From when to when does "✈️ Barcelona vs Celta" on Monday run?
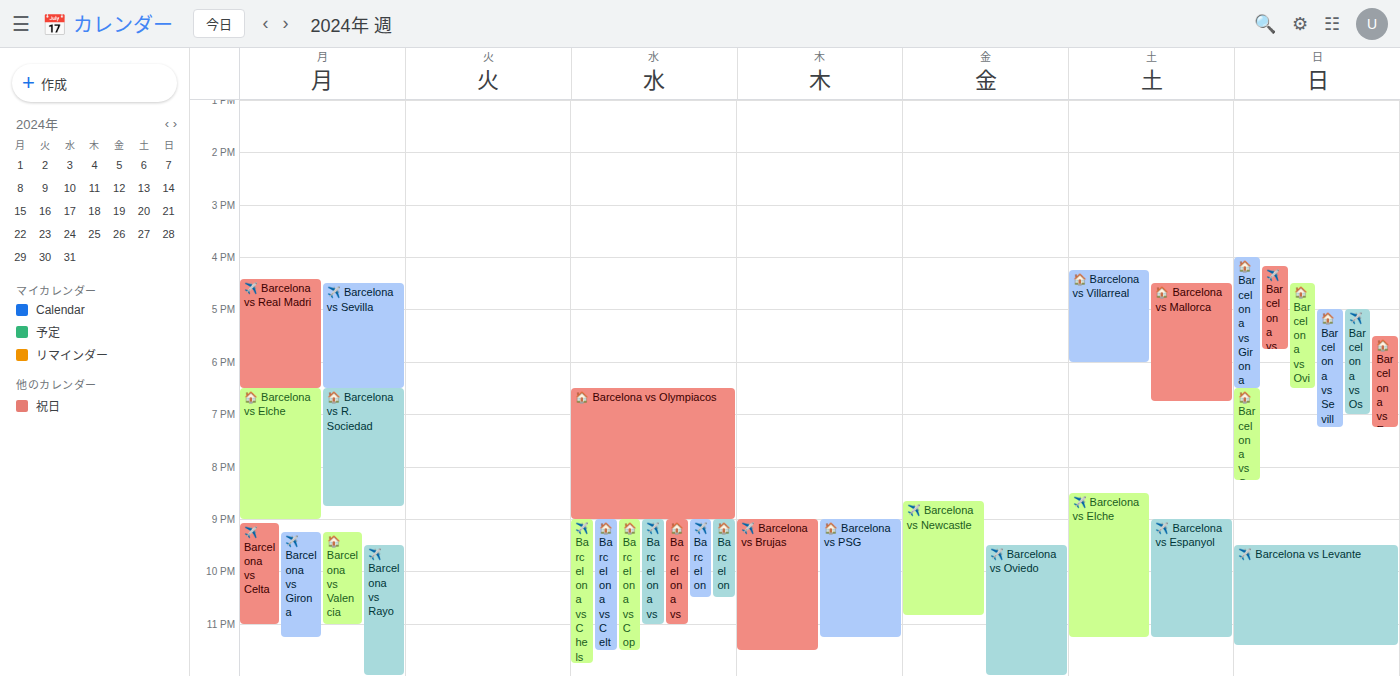
9:05 PM to 11:00 PM